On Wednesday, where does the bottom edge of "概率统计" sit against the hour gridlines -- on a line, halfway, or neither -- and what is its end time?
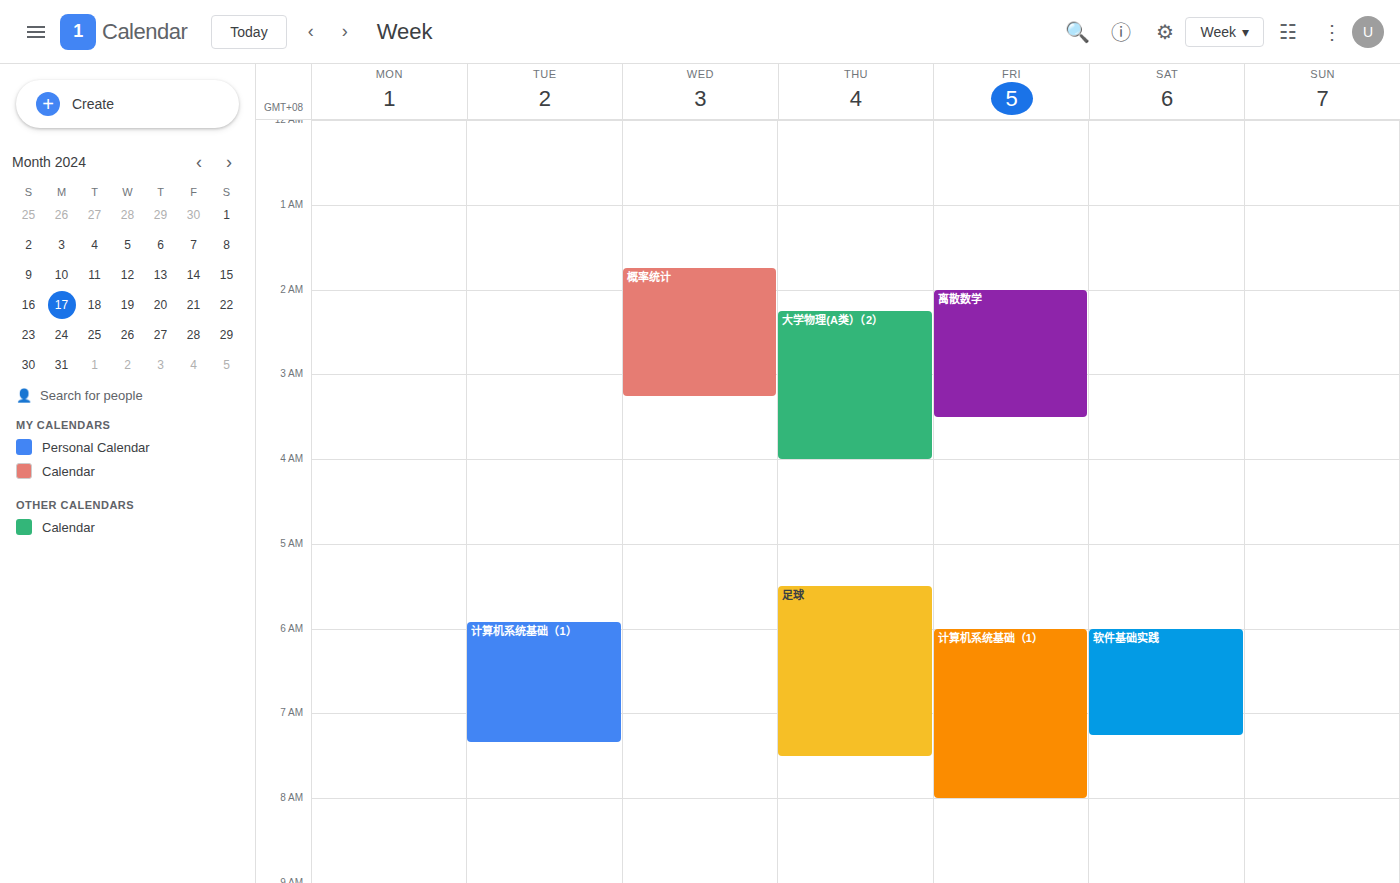
3:15 AM -- neither: a quarter of the way from the 3 AM line to the 4 AM line.